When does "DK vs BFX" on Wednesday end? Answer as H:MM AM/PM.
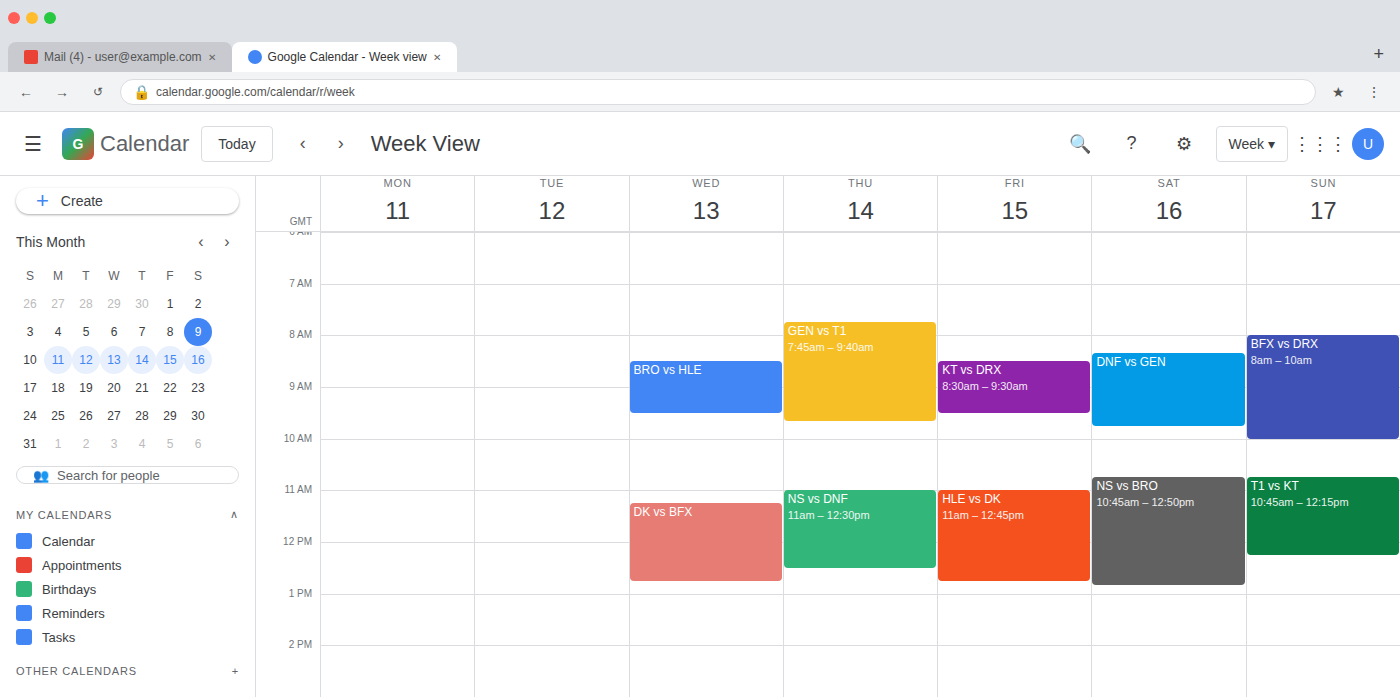
12:45 PM